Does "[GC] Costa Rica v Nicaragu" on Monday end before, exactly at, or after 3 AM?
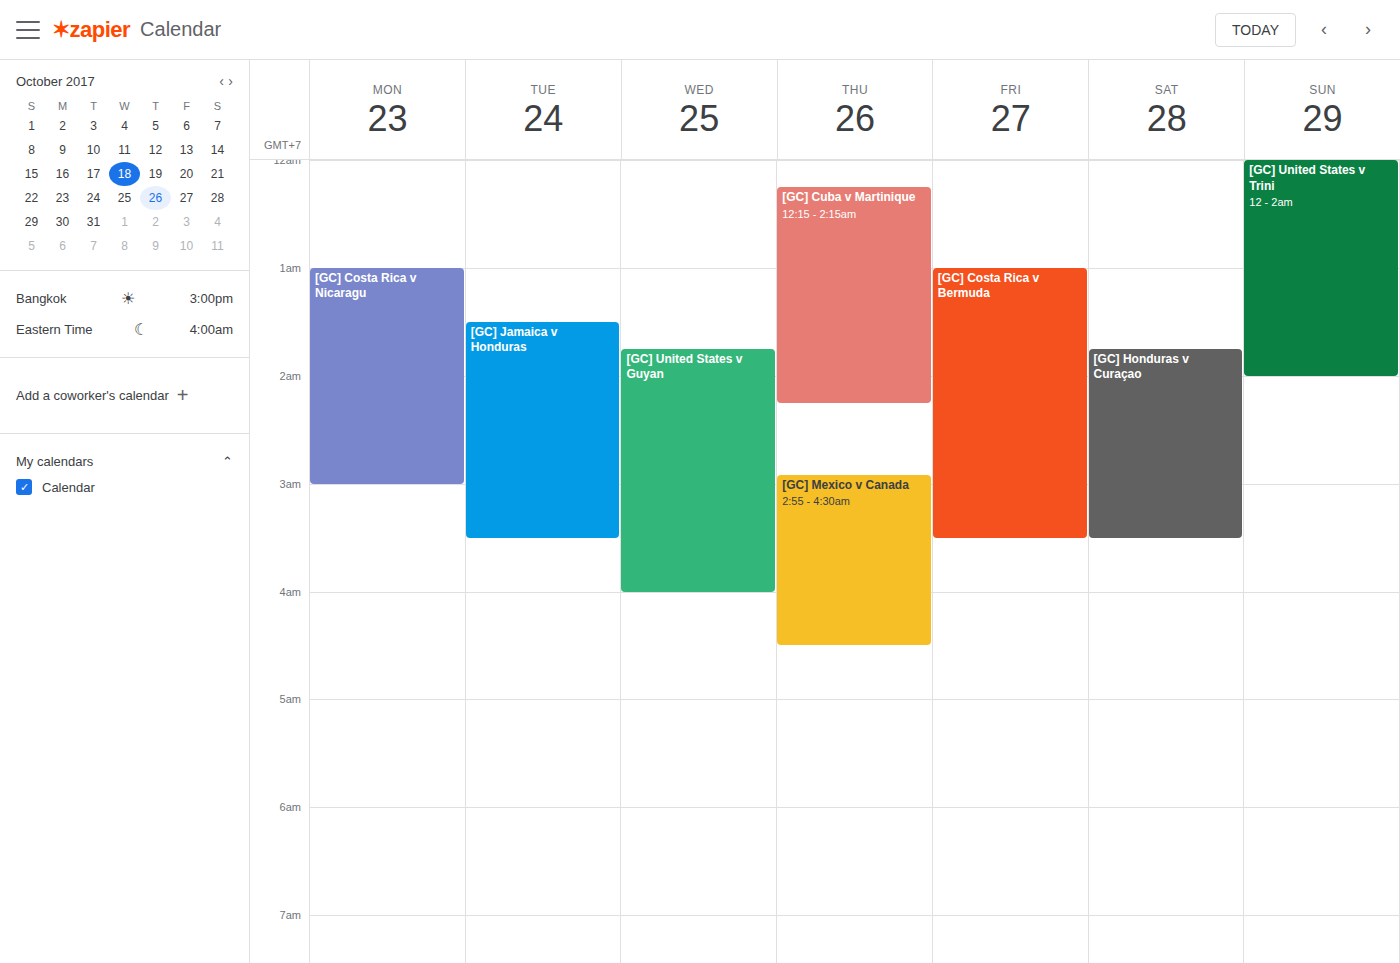
3:00 AM -- exactly at 3 AM, on the 3 AM line.